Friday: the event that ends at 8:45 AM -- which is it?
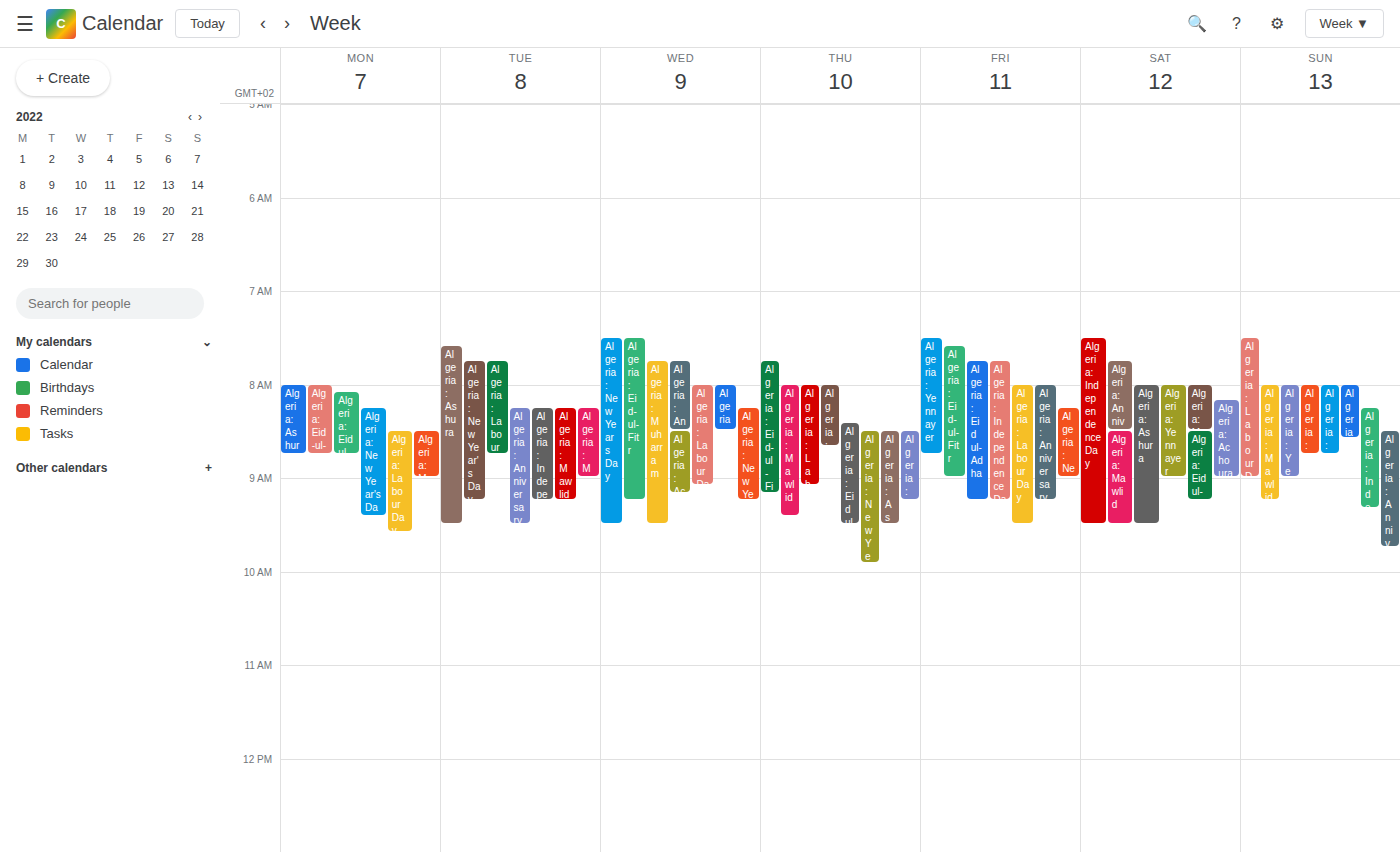
"Algeria: Yennayer"